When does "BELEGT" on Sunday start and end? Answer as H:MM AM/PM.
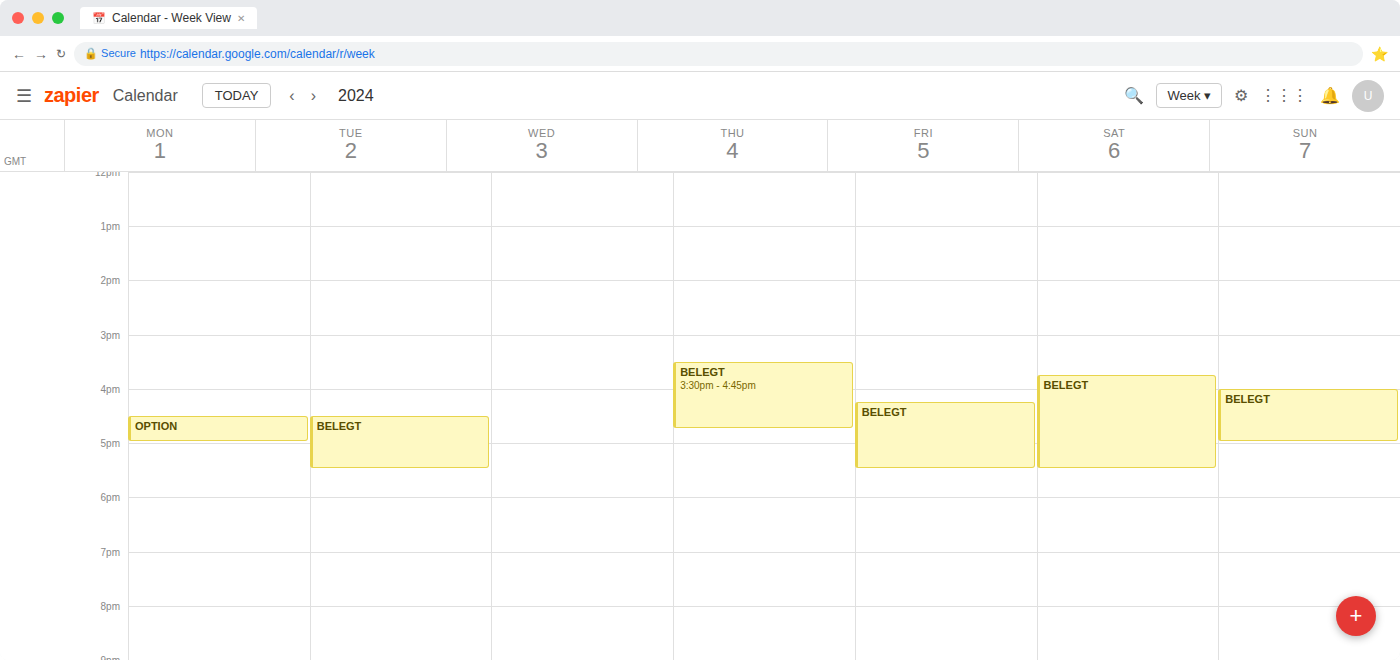
4:00 PM to 5:00 PM